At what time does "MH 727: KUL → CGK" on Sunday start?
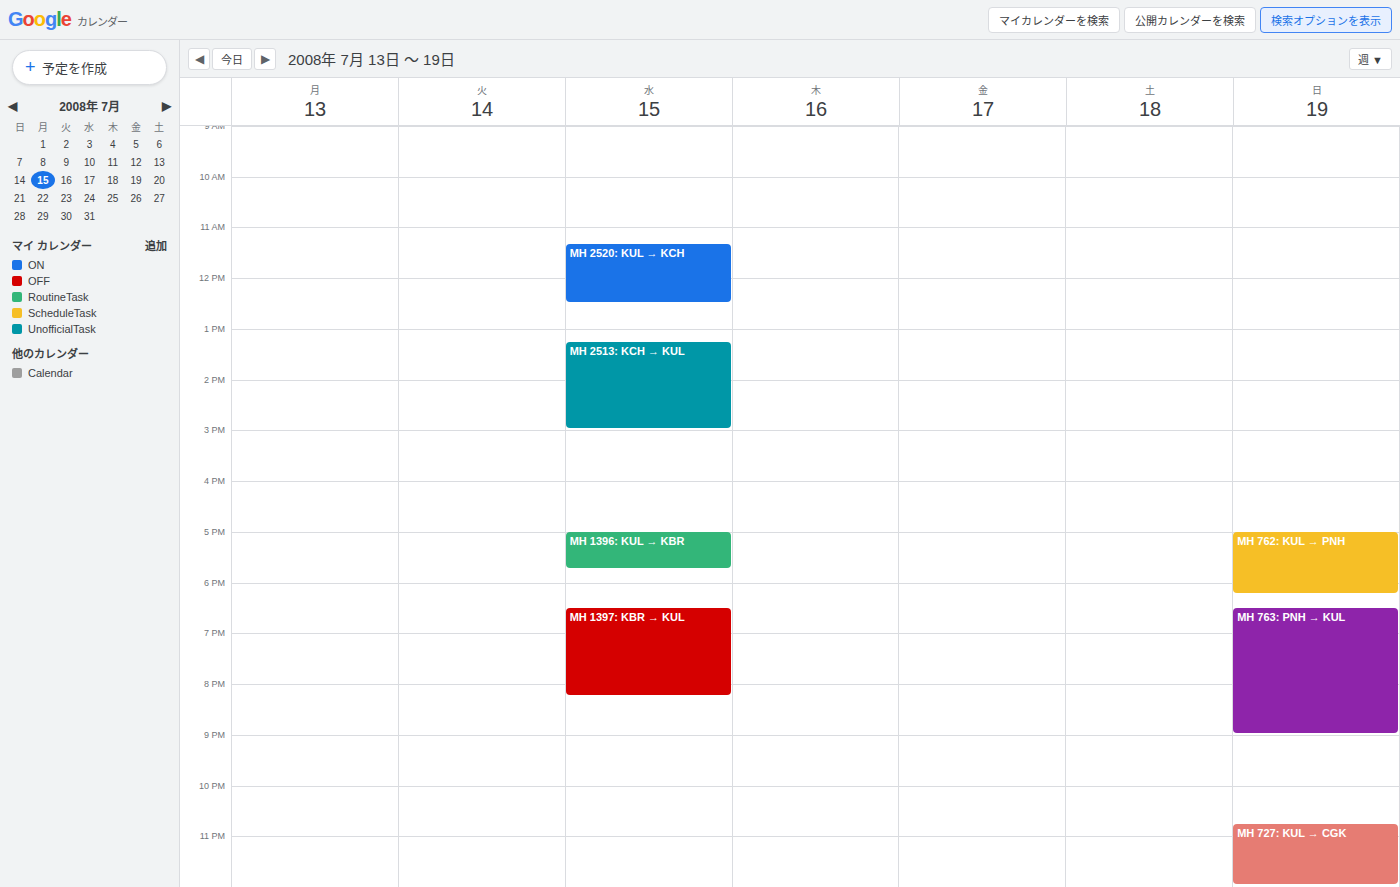
10:45 PM